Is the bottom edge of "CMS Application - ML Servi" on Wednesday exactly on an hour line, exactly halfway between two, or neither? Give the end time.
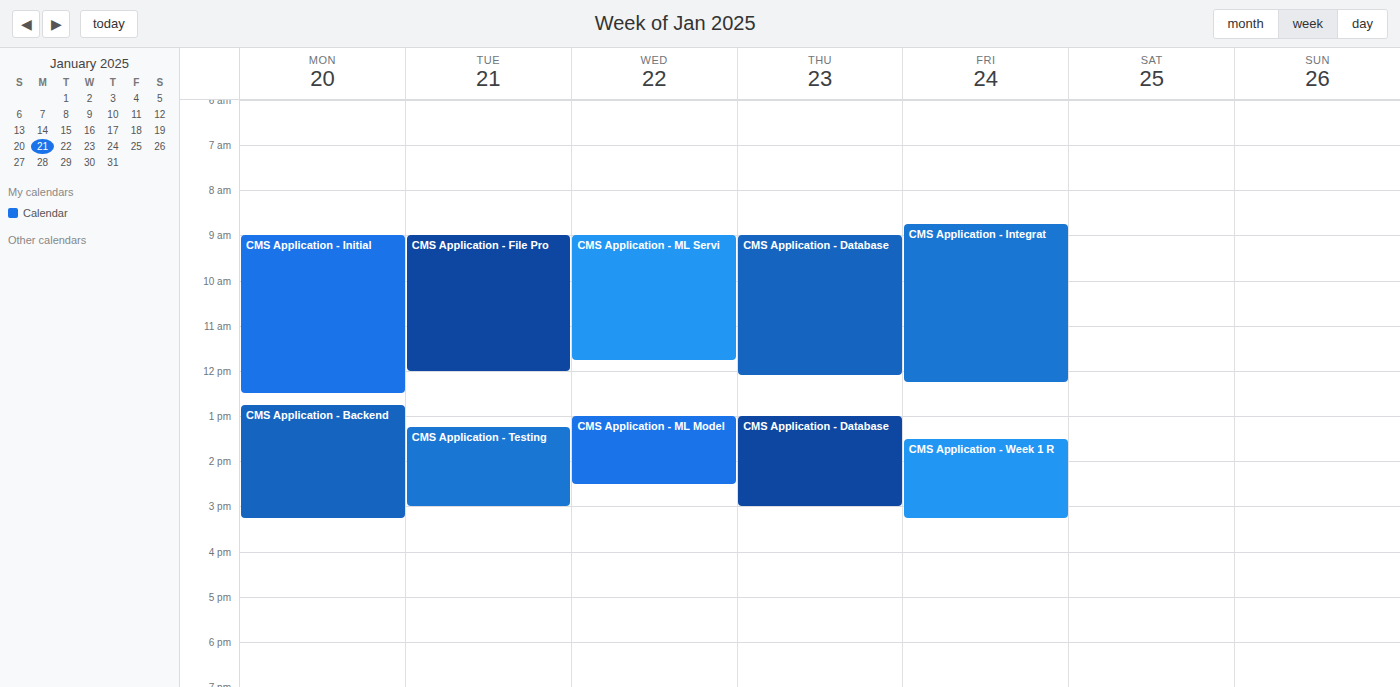
11:45 AM -- neither: three quarters of the way from the 11 AM line to the 12 PM line.